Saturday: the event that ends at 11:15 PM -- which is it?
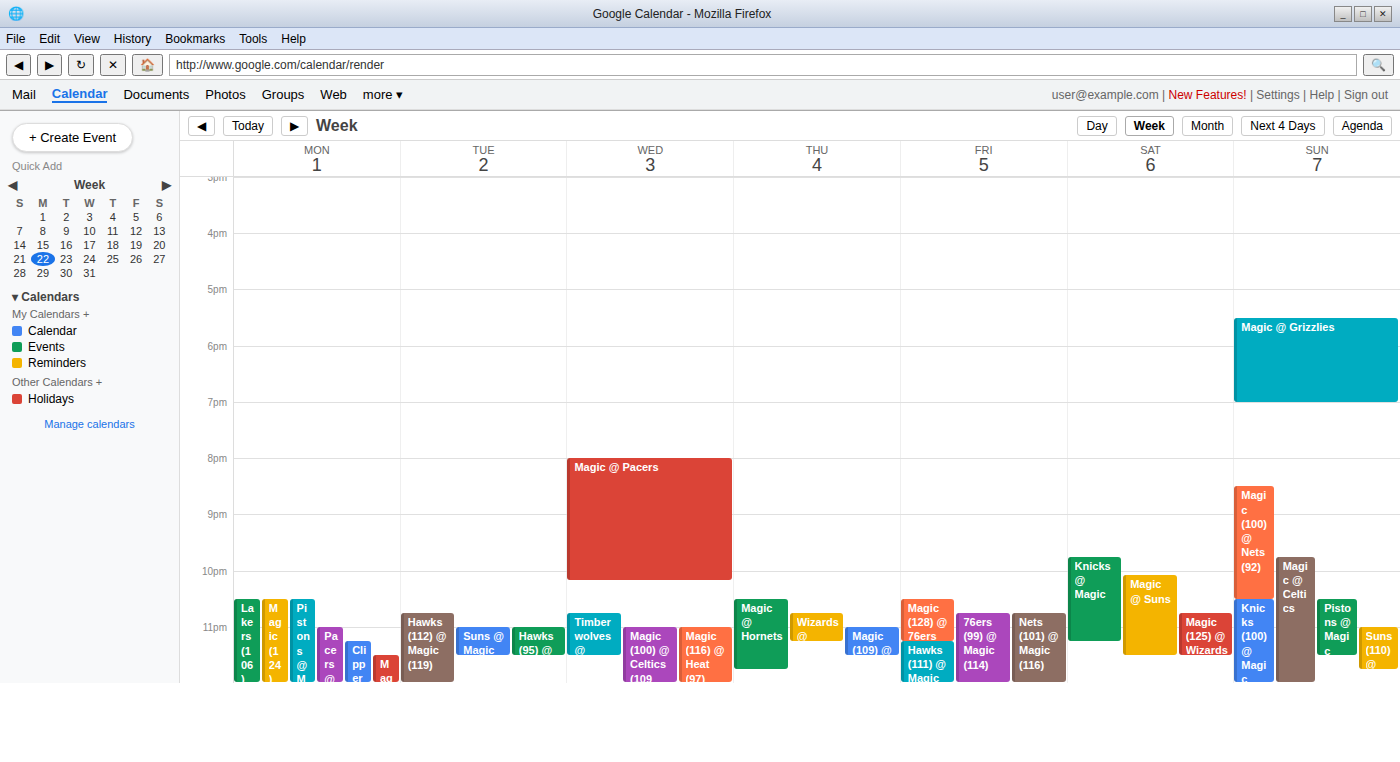
"Knicks @ Magic"